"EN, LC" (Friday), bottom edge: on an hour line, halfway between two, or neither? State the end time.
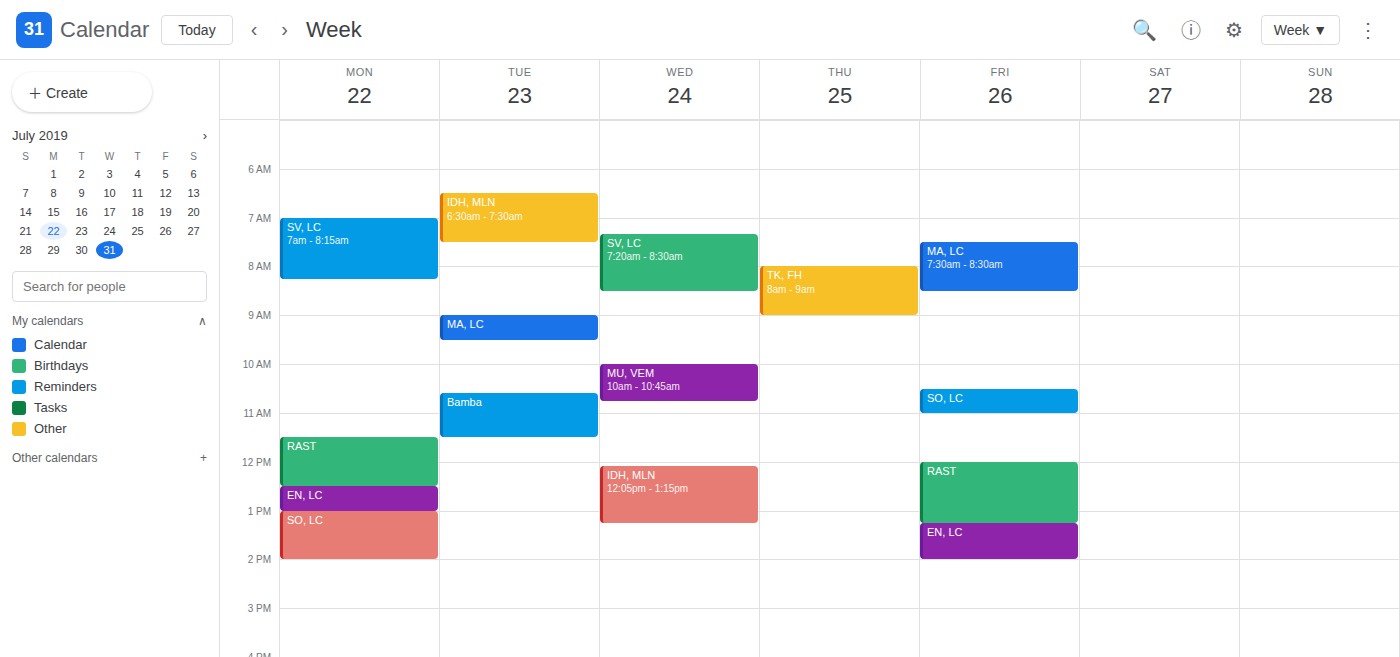
2:00 PM -- exactly on the 2 PM line.